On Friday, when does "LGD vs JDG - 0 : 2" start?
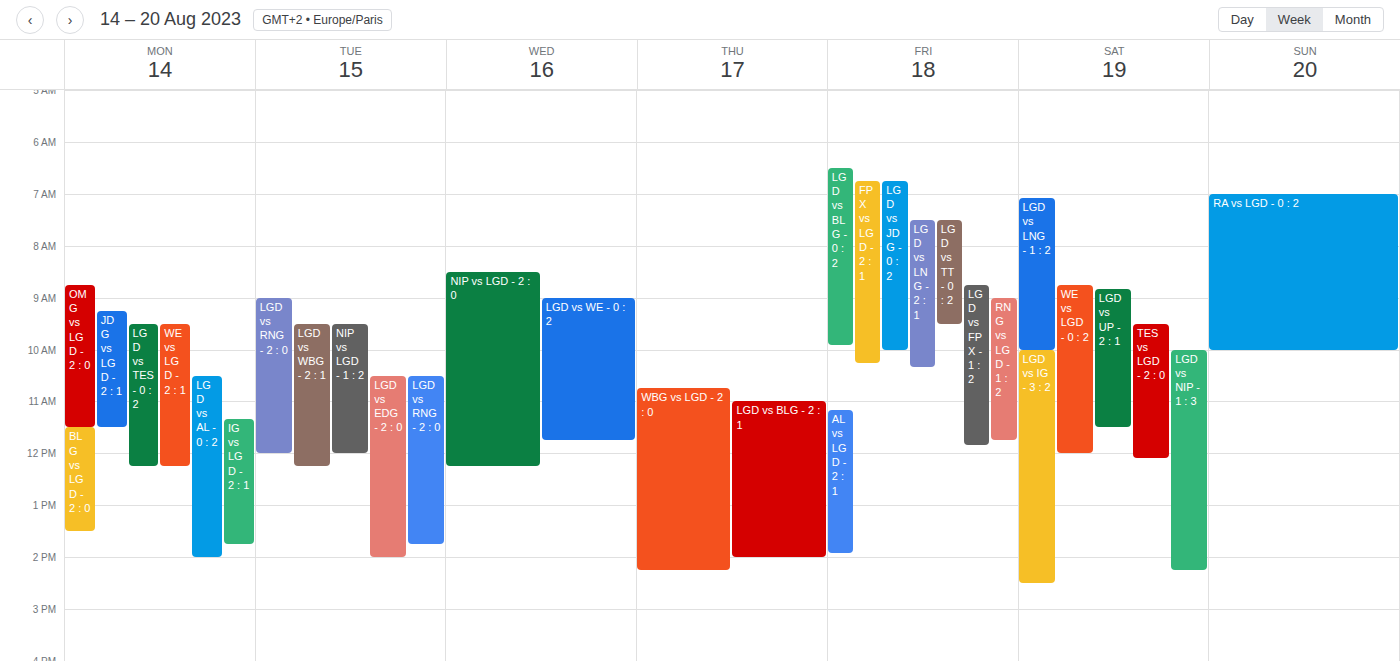
6:45 AM